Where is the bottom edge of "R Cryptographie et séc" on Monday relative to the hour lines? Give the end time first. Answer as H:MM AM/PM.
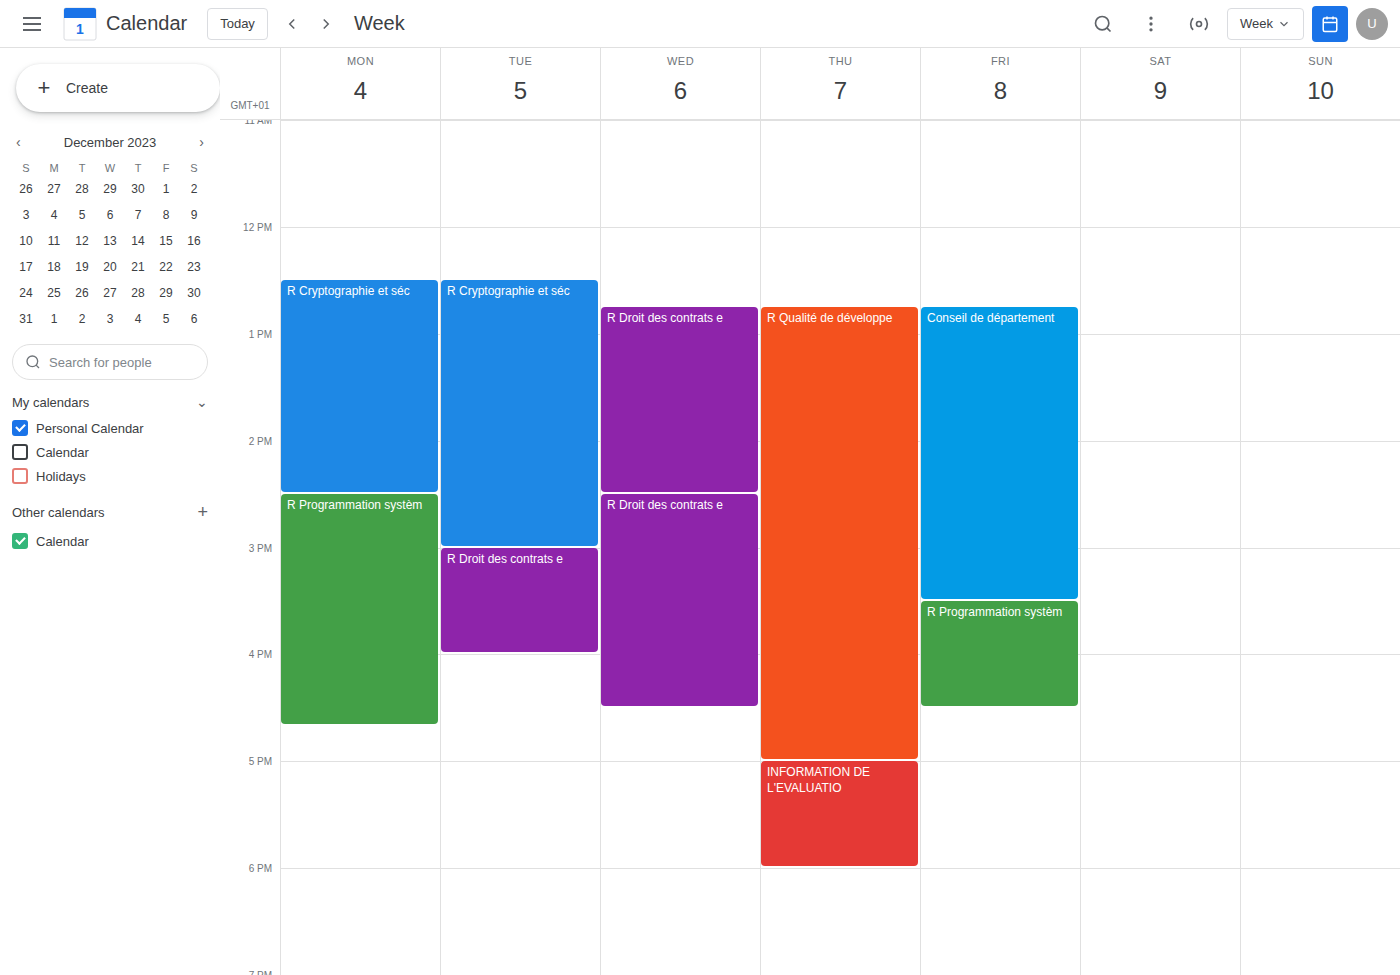
2:30 PM -- halfway between the 2 PM and 3 PM lines.